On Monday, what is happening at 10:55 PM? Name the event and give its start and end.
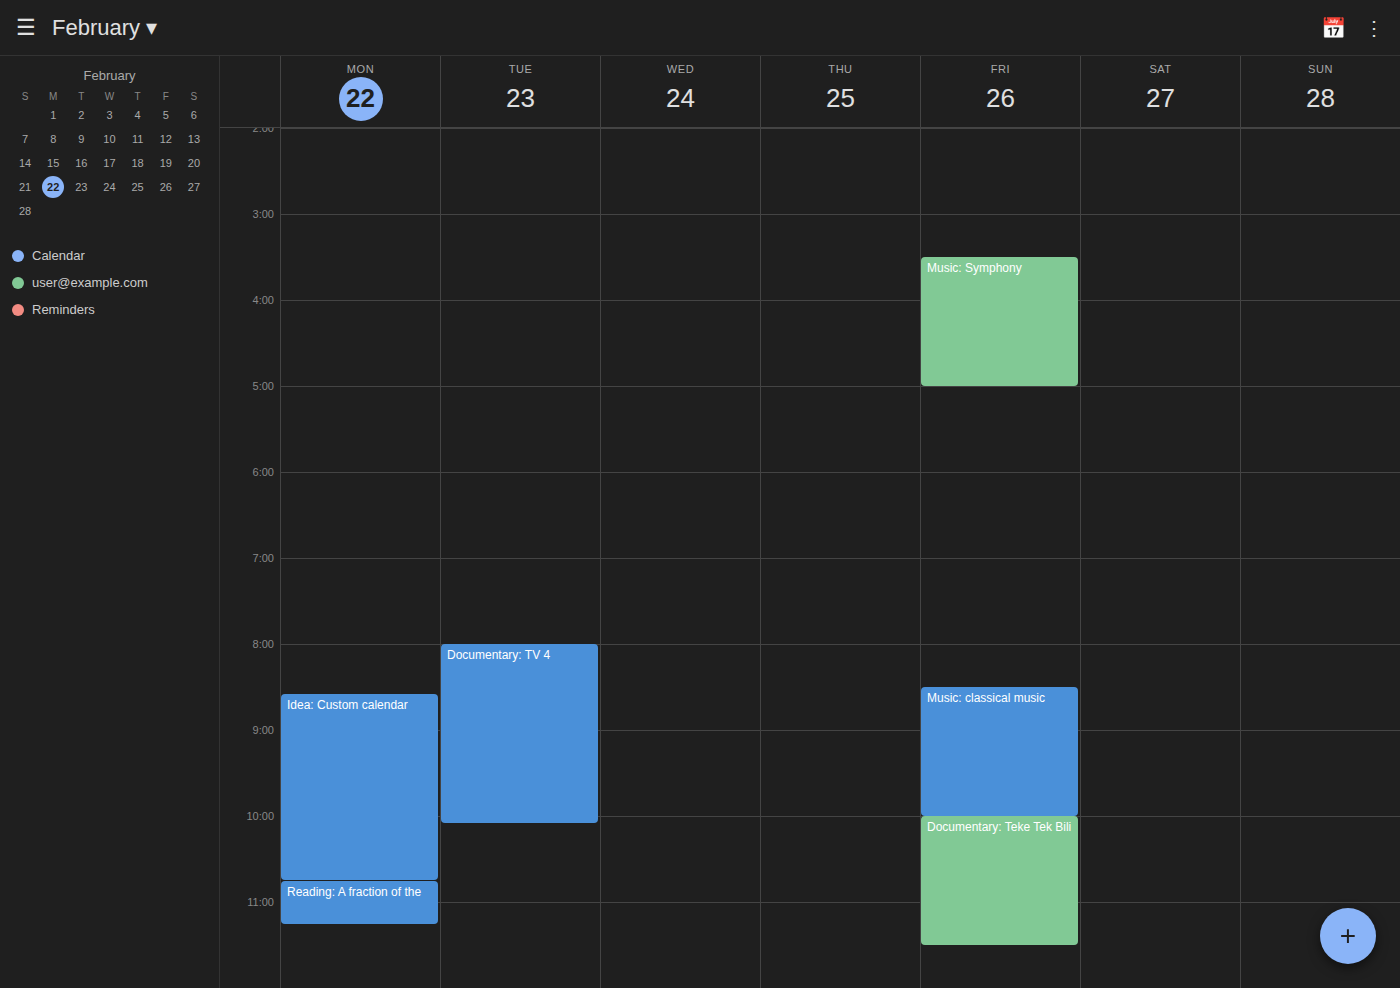
"Reading: A fraction of the", 10:45 PM to 11:15 PM